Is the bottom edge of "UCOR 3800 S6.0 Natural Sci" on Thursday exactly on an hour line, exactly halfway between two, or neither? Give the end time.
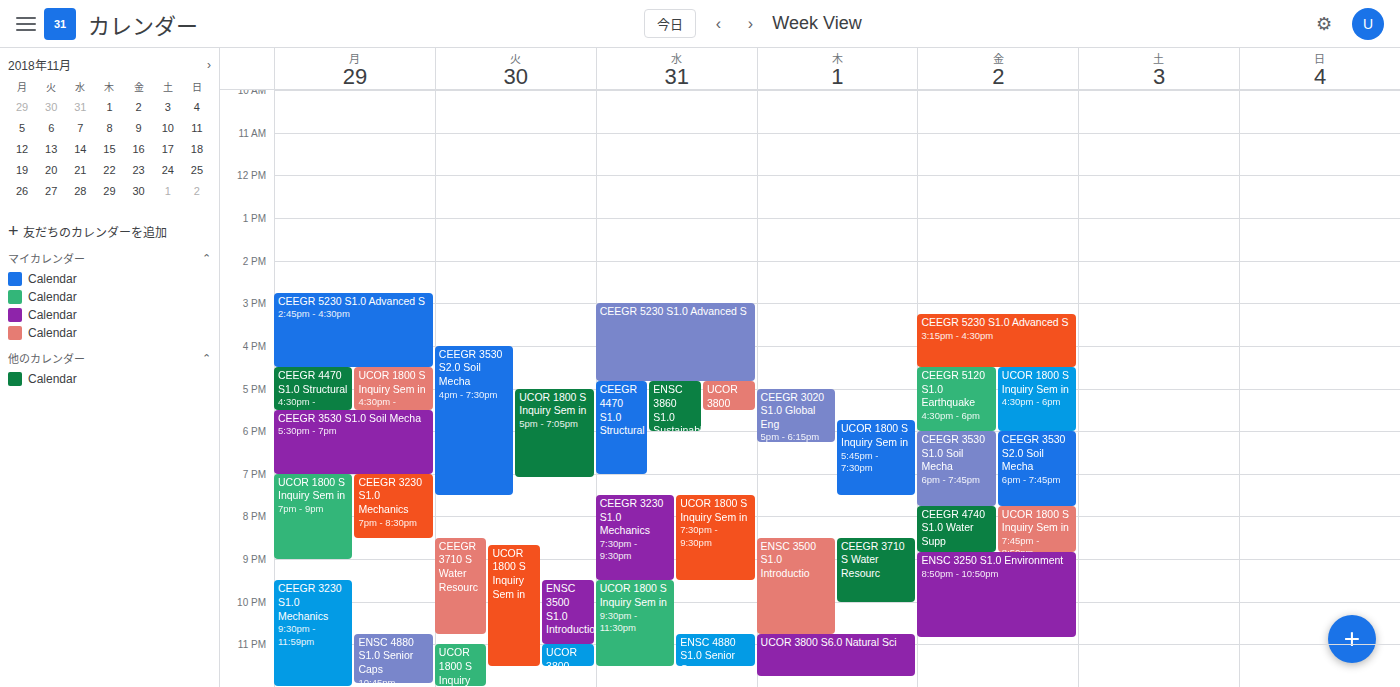
11:45 PM -- neither: three quarters of the way from the 11 PM line to the 12 AM line.